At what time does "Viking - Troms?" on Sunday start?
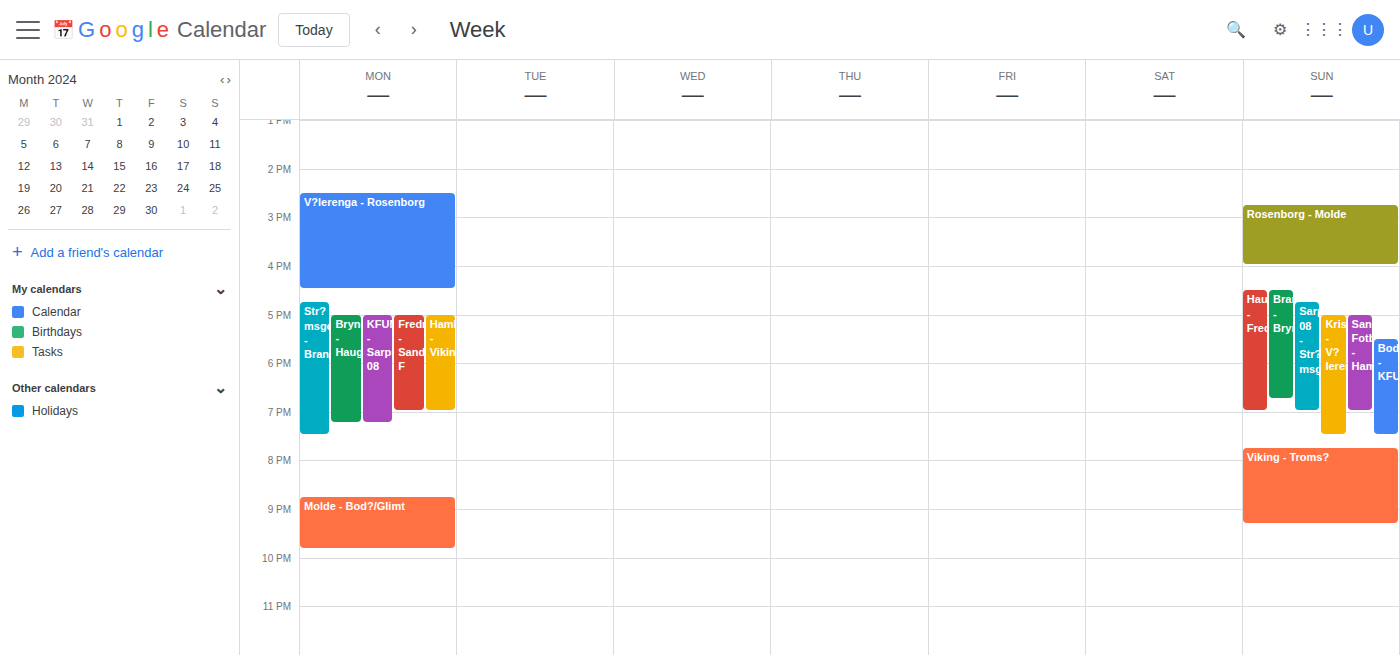
7:45 PM